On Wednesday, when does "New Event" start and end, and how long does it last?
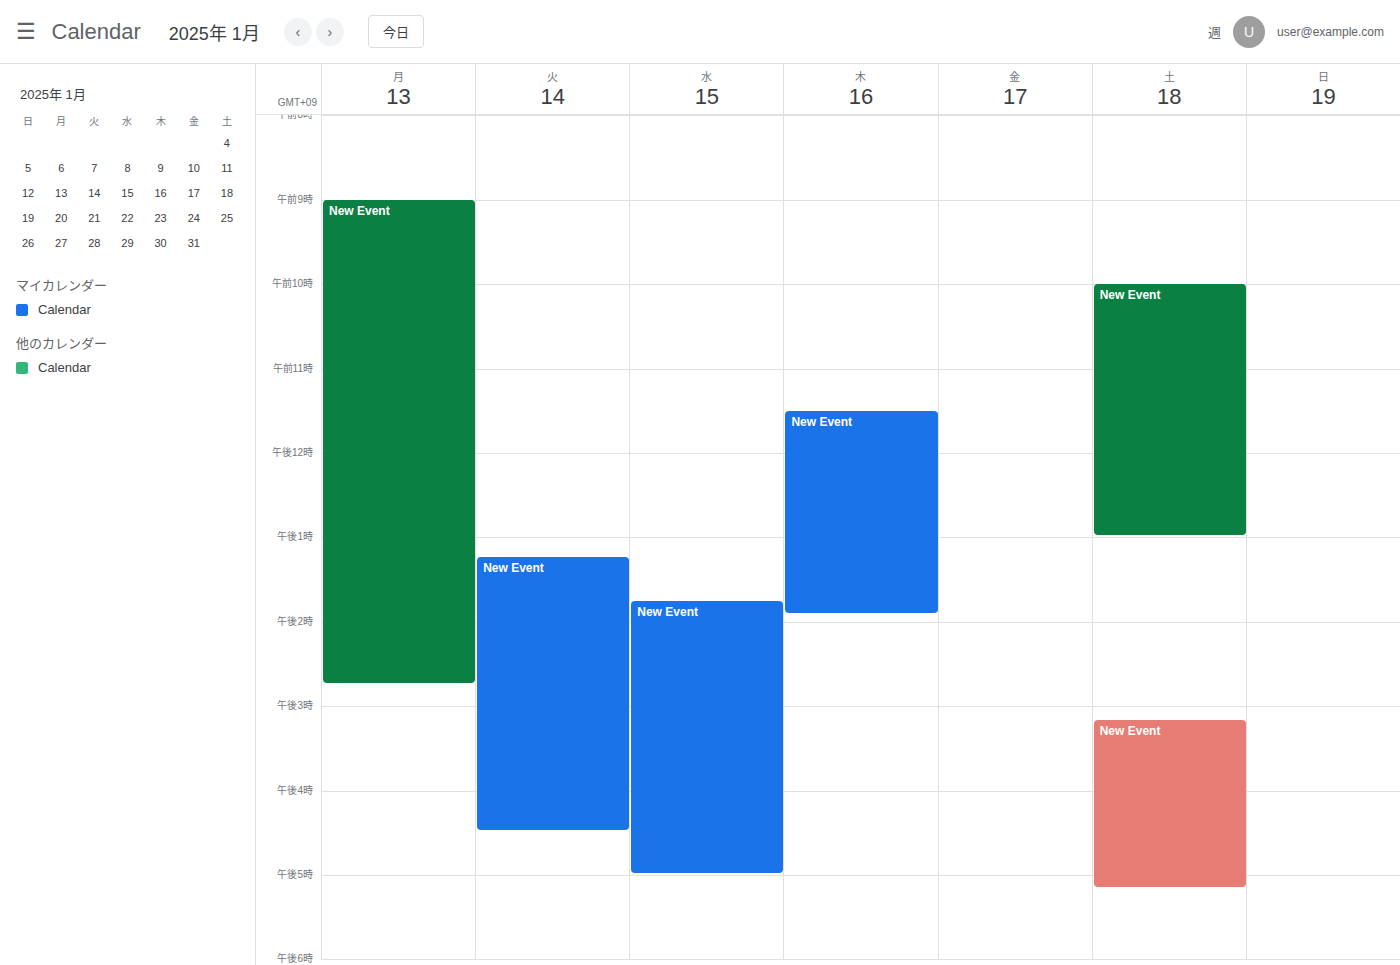
1:45 PM to 5:00 PM, 3 hours 15 minutes